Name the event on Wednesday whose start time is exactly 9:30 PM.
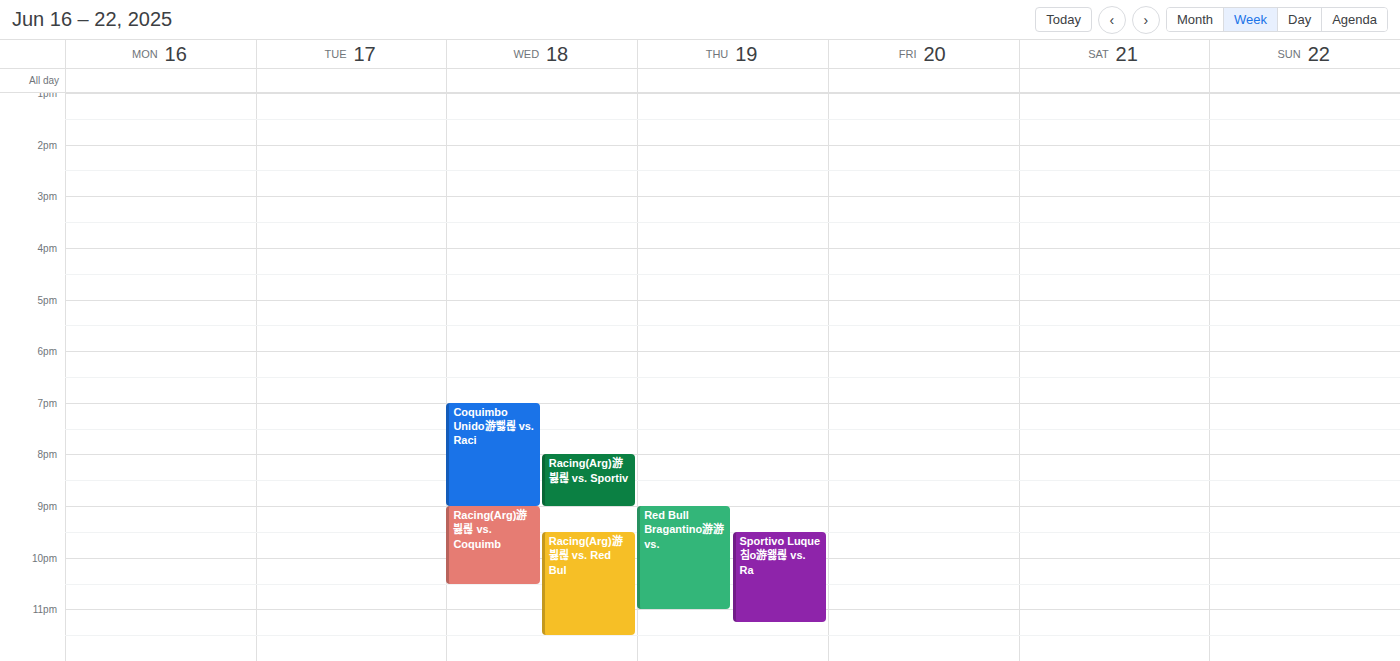
"Racing(Arg)游뷣릖 vs. Red Bul"